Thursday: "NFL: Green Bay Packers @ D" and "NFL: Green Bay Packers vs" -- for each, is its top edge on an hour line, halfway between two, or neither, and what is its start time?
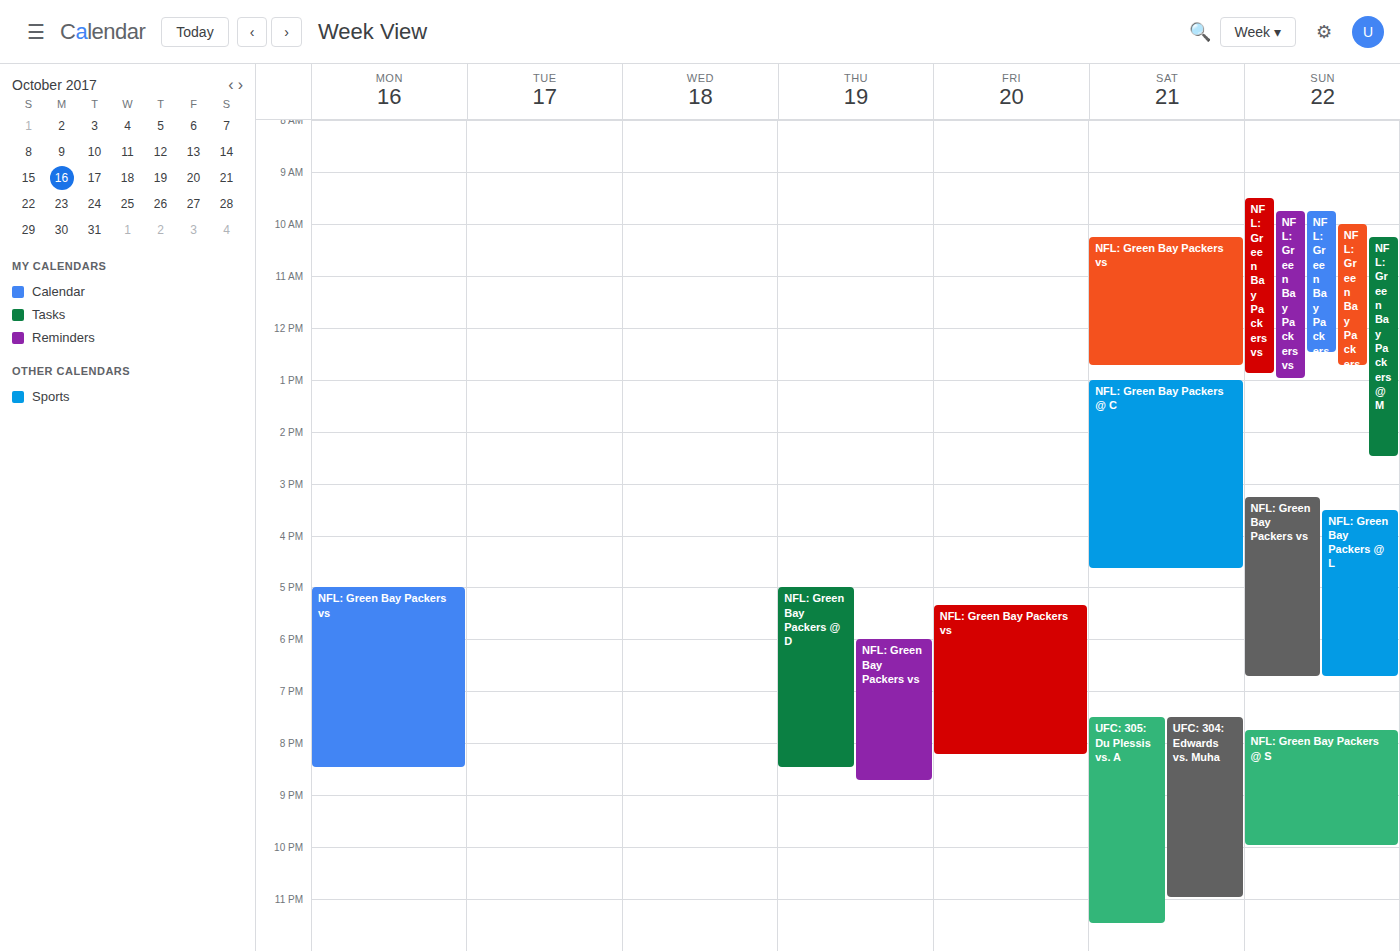
"NFL: Green Bay Packers @ D": 5:00 PM, exactly on the 5 PM line. "NFL: Green Bay Packers vs": 6:00 PM, exactly on the 6 PM line.